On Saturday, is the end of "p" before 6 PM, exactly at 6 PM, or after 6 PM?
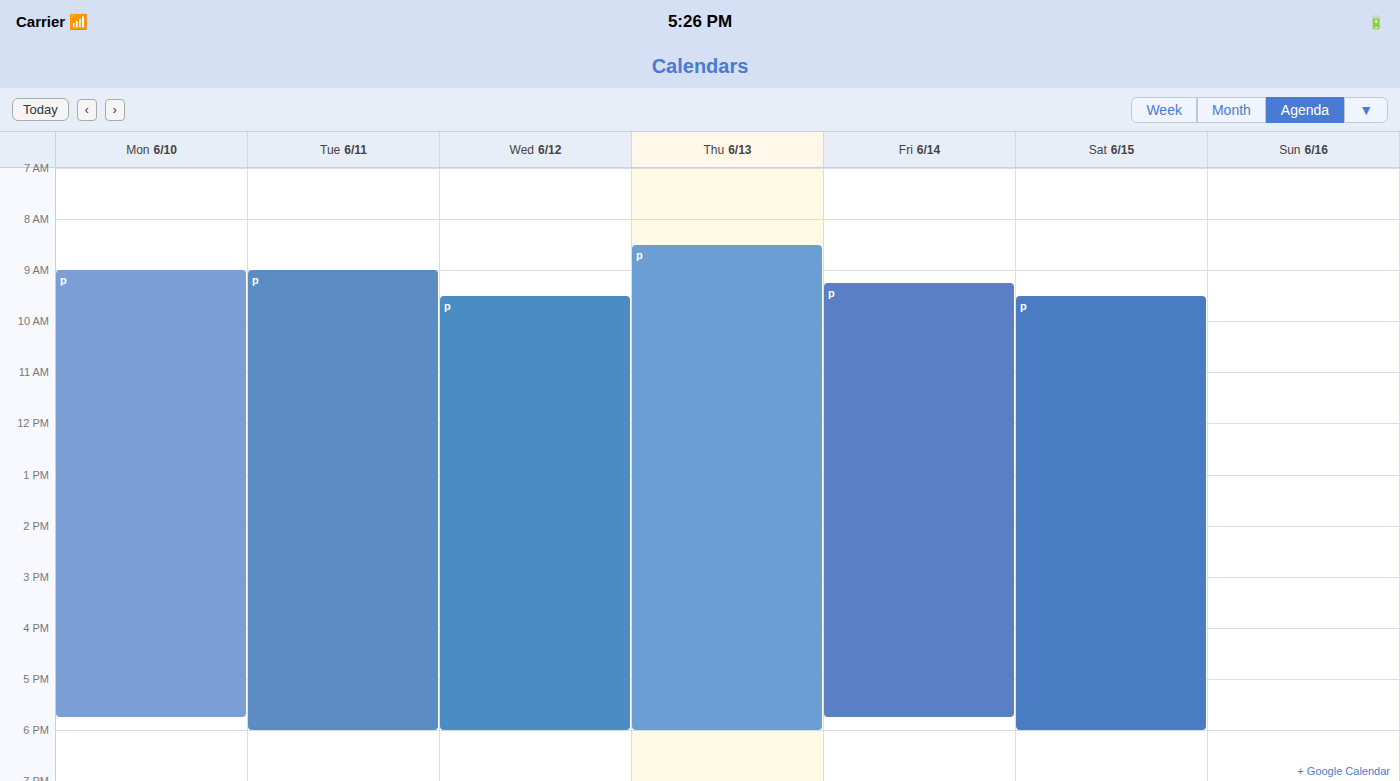
6:00 PM -- exactly at 6 PM, on the 6 PM line.